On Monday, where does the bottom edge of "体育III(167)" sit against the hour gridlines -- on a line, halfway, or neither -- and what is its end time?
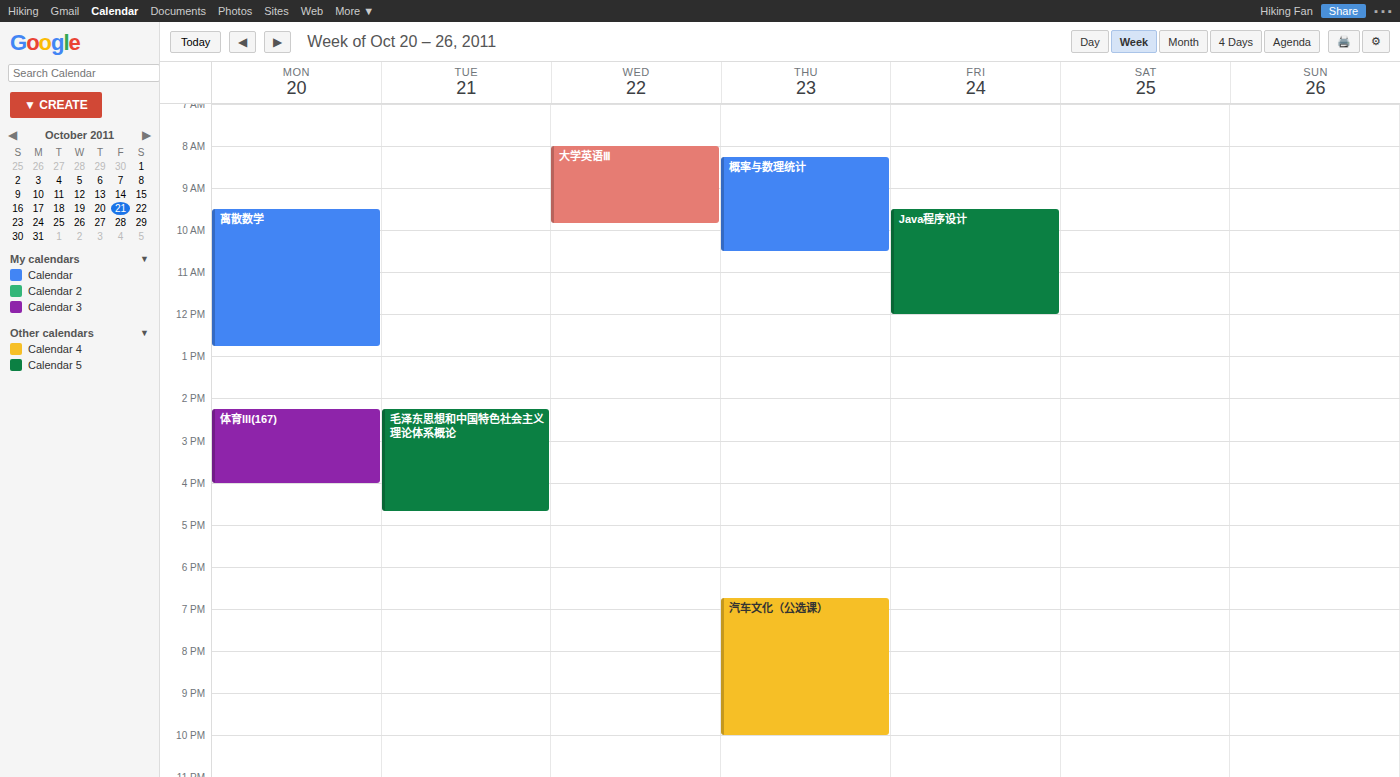
4:00 PM -- exactly on the 4 PM line.